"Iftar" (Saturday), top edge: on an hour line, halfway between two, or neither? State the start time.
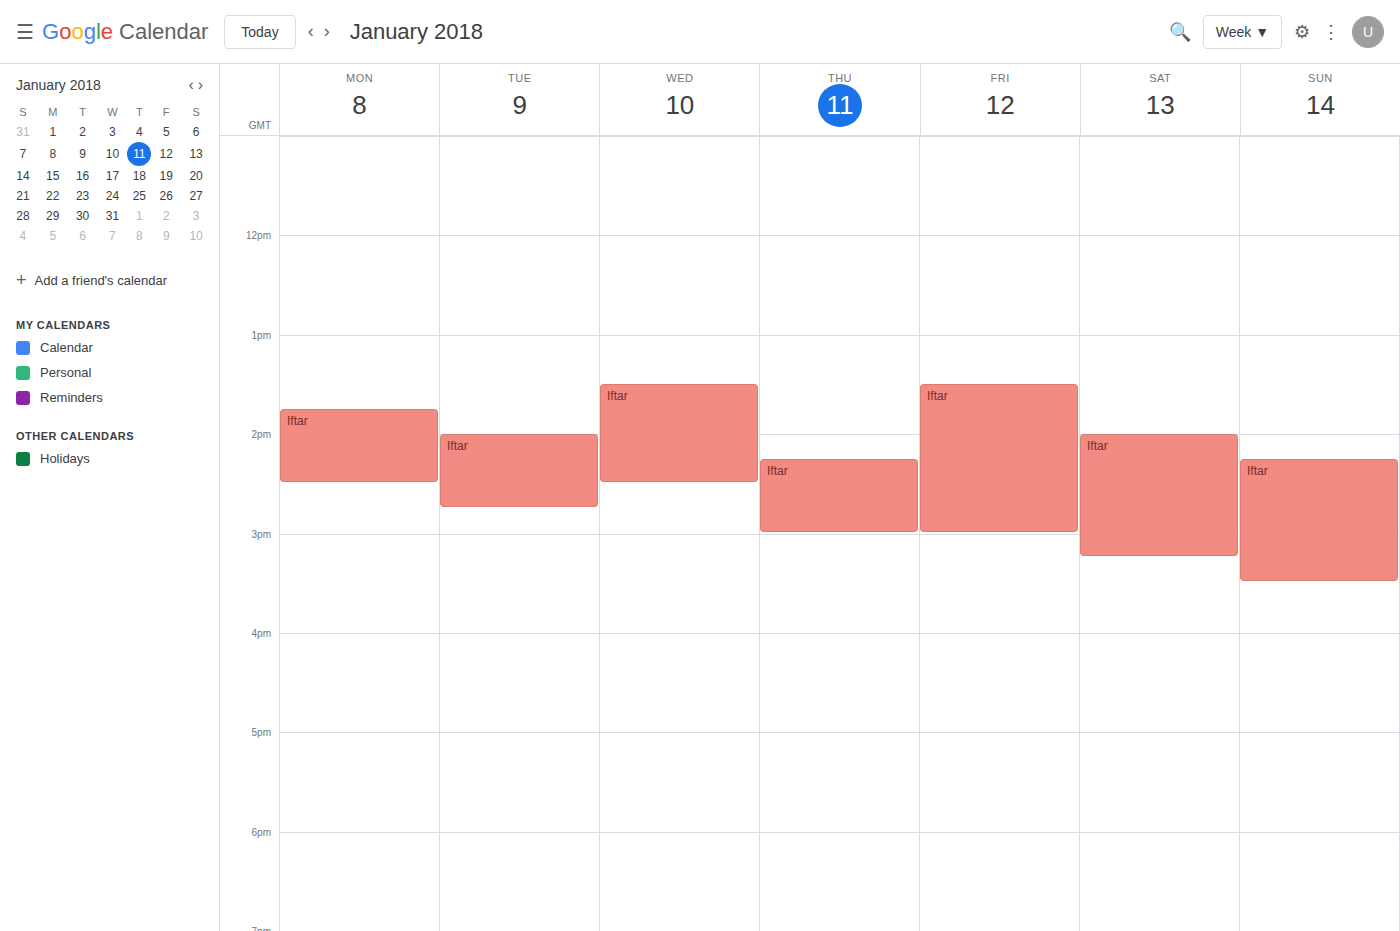
2:00 PM -- exactly on the 2 PM line.